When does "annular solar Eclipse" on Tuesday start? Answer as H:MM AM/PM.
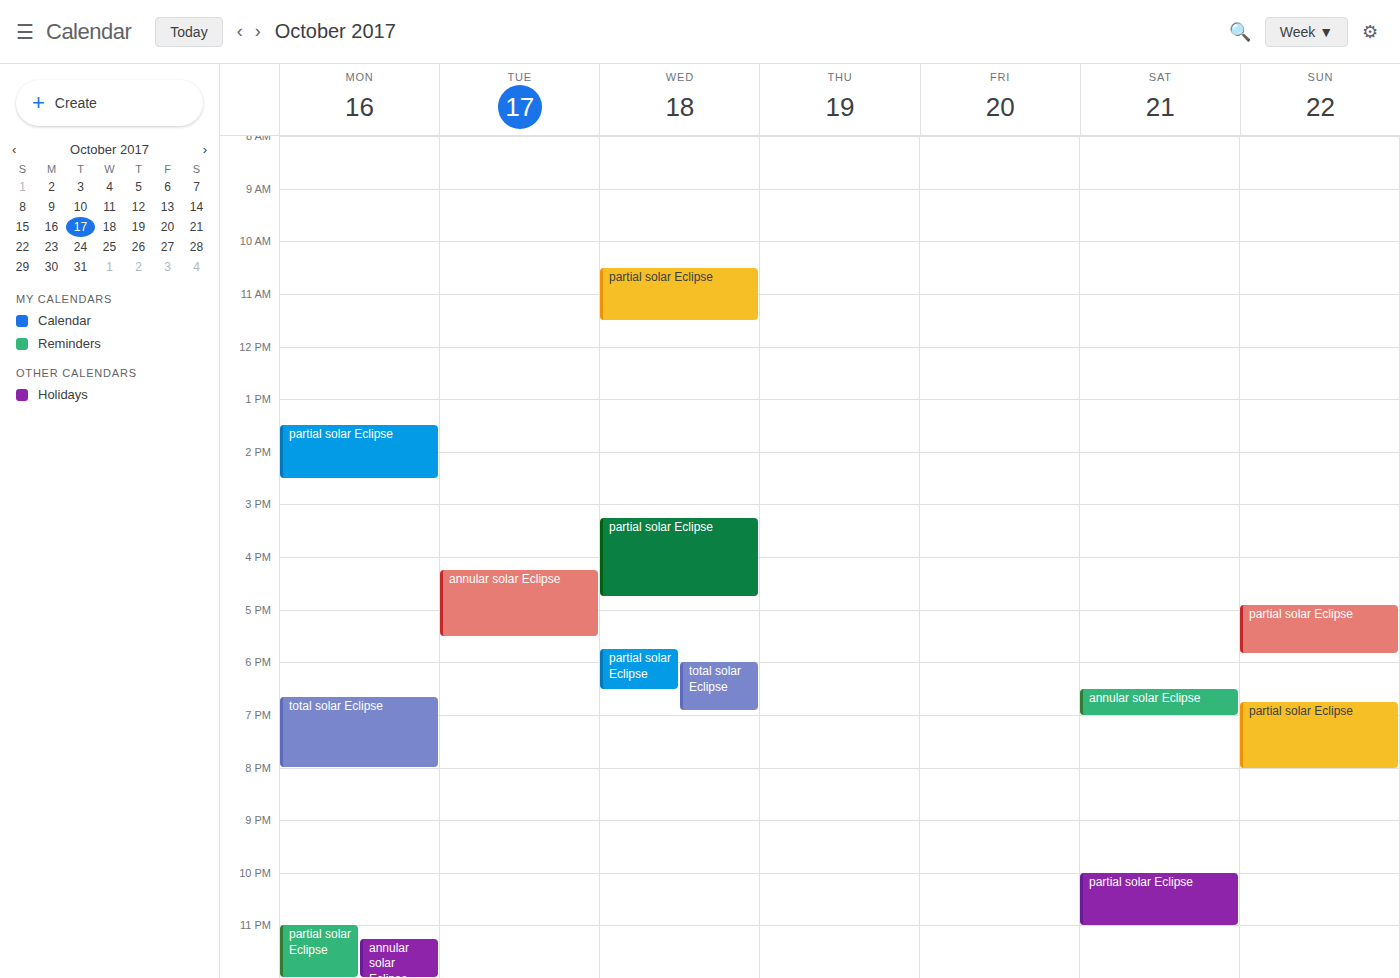
4:15 PM